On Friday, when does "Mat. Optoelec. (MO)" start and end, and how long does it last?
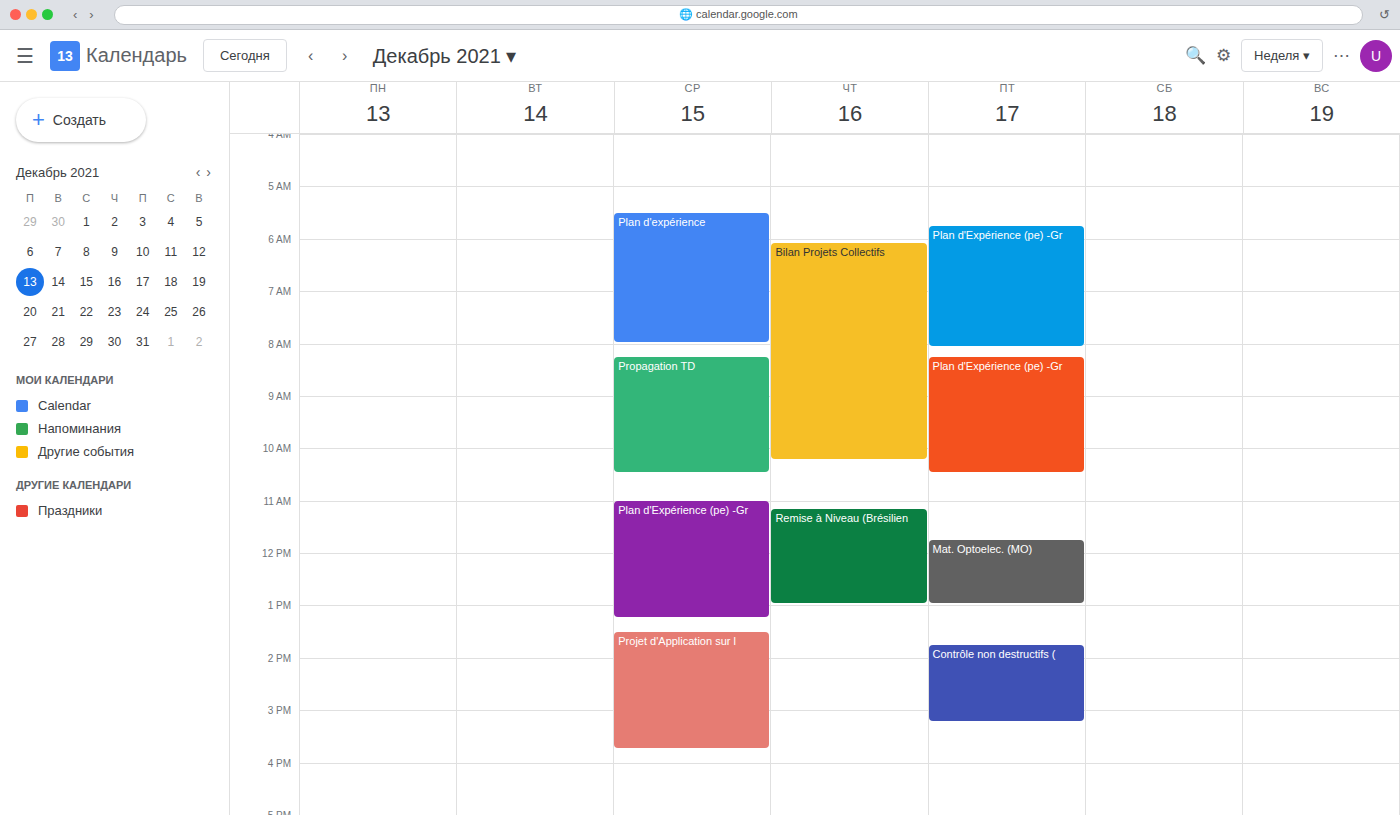
11:45 to 13:00, 1 hour 15 minutes